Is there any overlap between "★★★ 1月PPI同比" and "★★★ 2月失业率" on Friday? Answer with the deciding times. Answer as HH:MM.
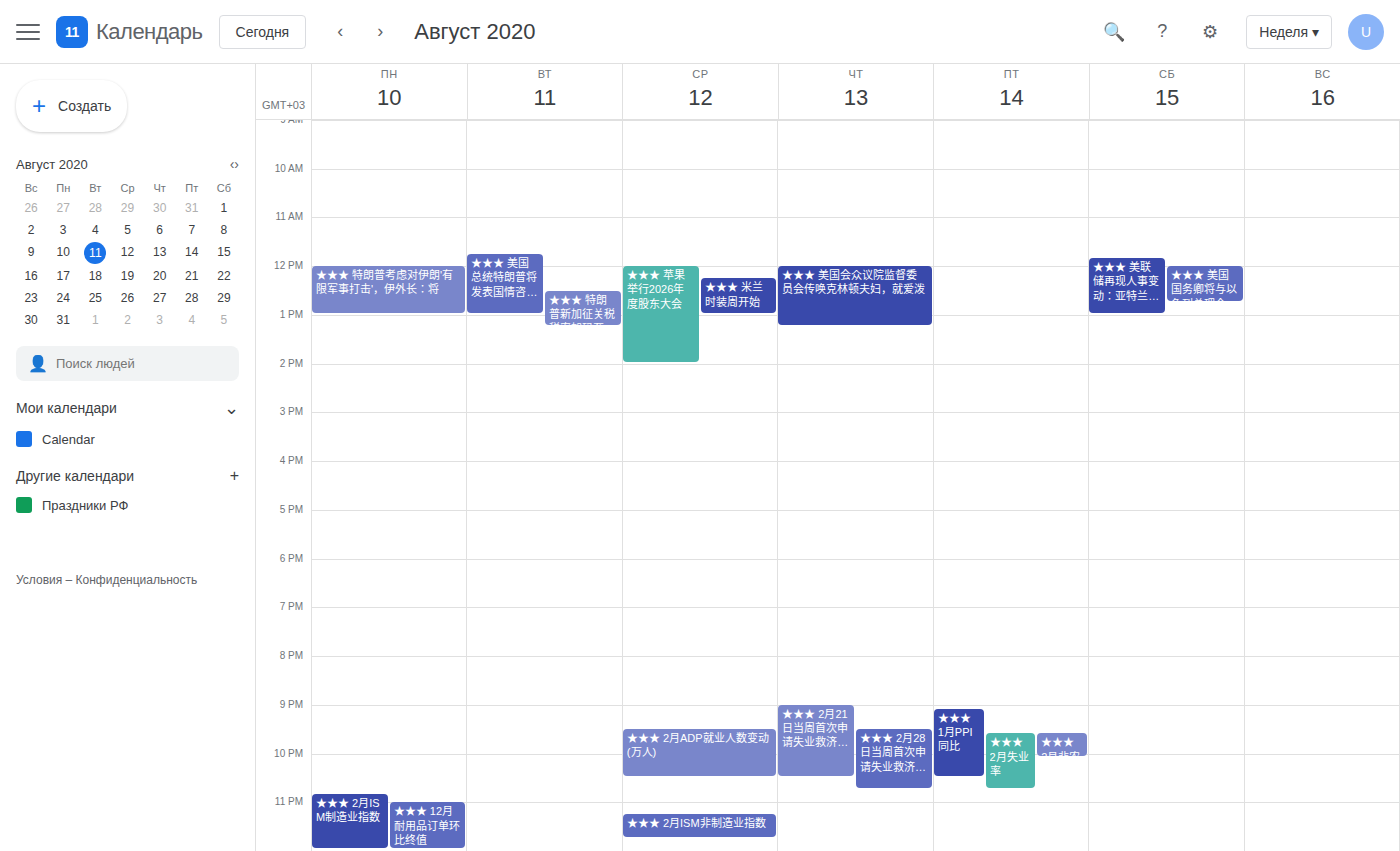
"★★★ 2月失业率" starts at 21:35, before "★★★ 1月PPI同比" ends at 22:30 -- they overlap.